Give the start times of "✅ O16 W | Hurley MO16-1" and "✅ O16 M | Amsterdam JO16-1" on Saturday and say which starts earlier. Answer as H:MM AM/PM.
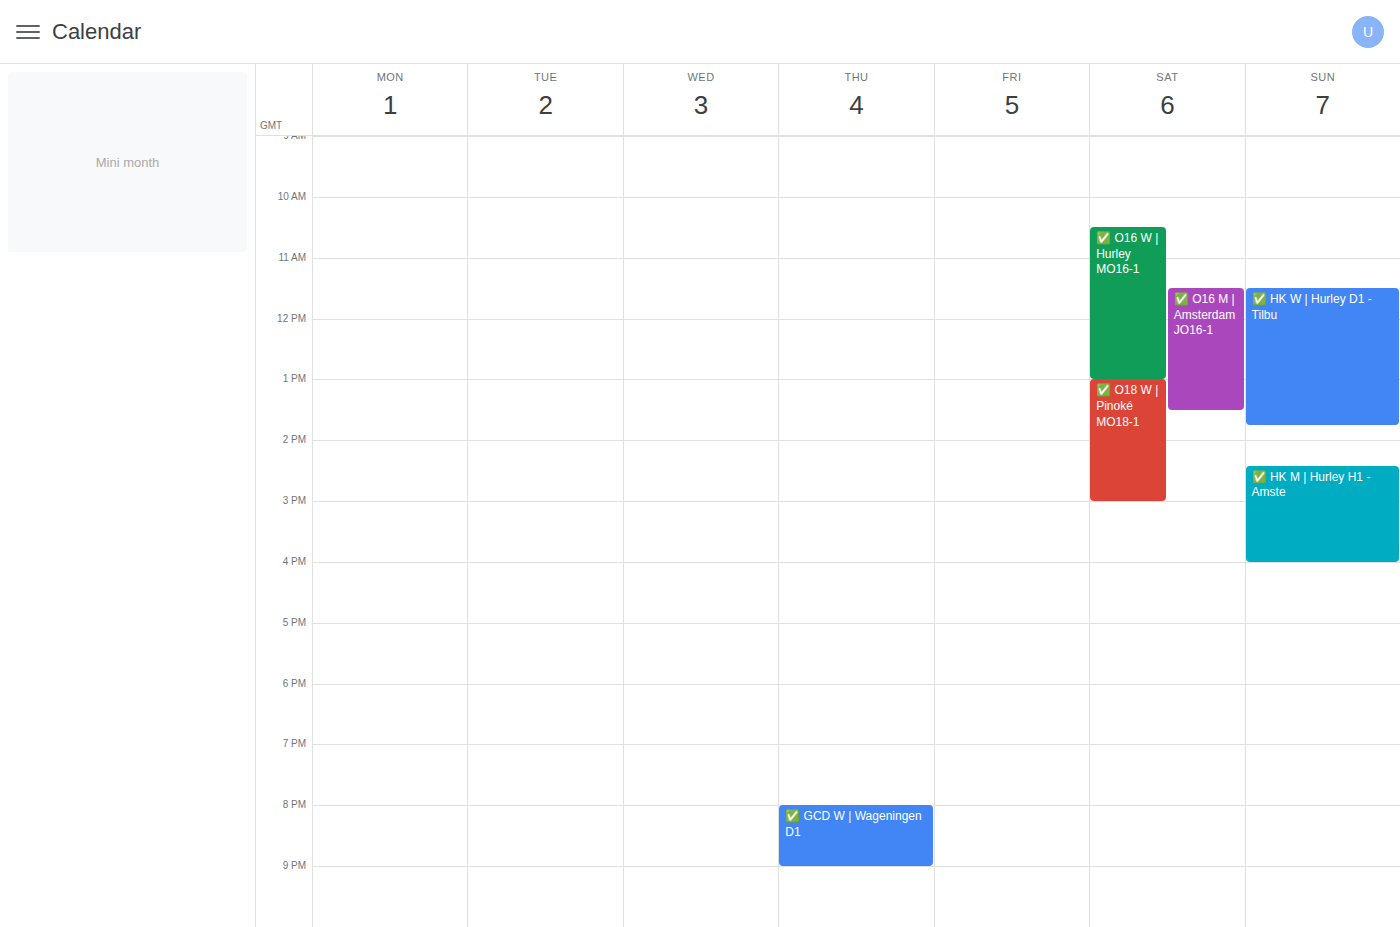
"✅ O16 W | Hurley MO16-1" 10:30 AM; "✅ O16 M | Amsterdam JO16-1" 11:30 AM.